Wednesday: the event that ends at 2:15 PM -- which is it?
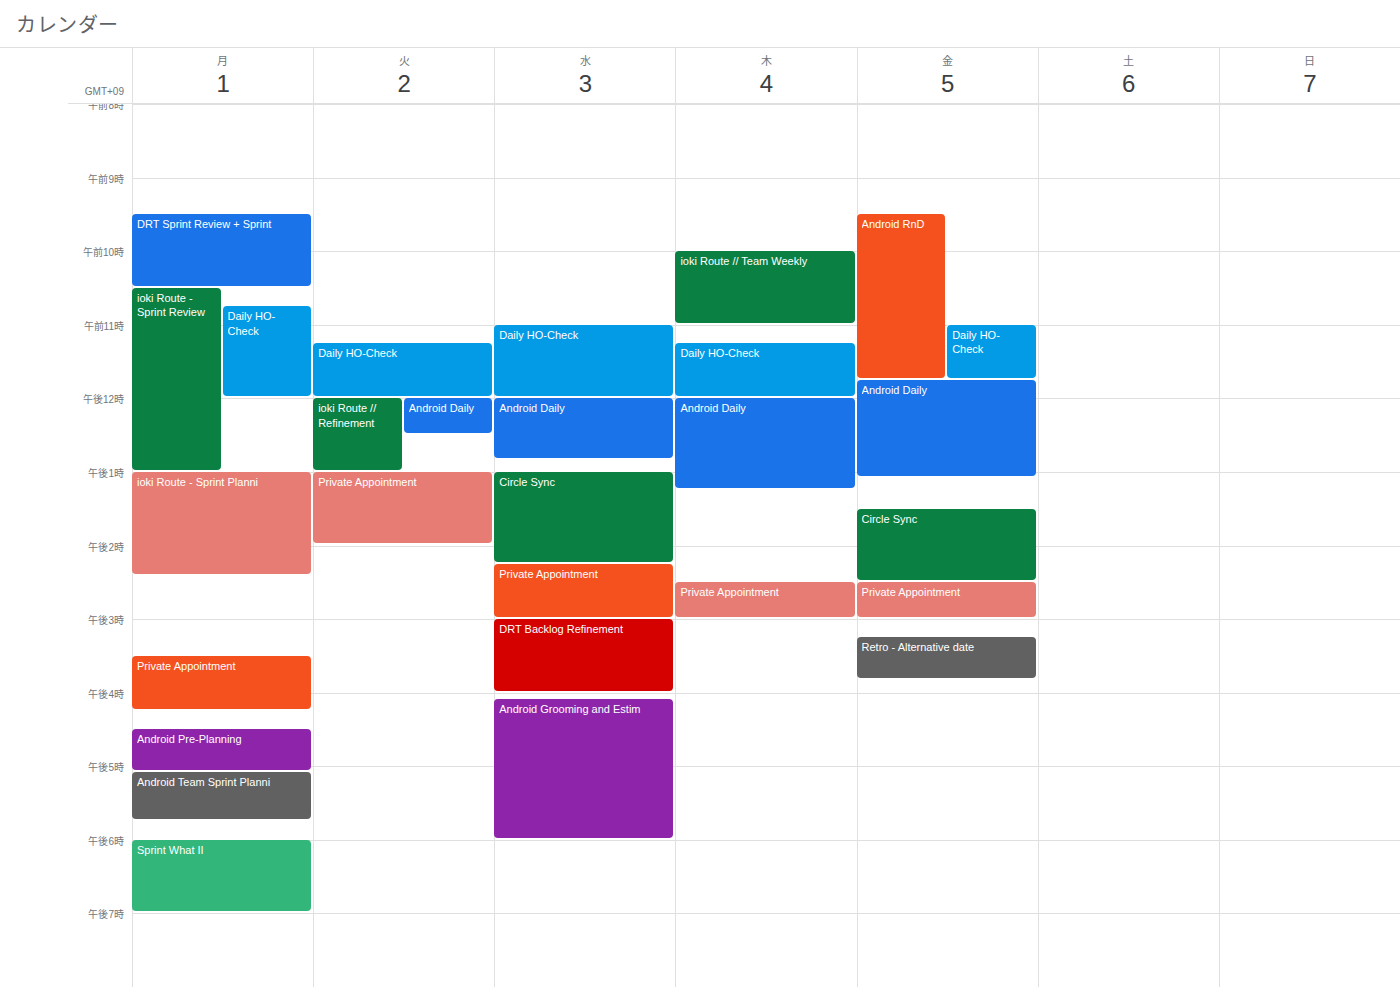
"Circle Sync"